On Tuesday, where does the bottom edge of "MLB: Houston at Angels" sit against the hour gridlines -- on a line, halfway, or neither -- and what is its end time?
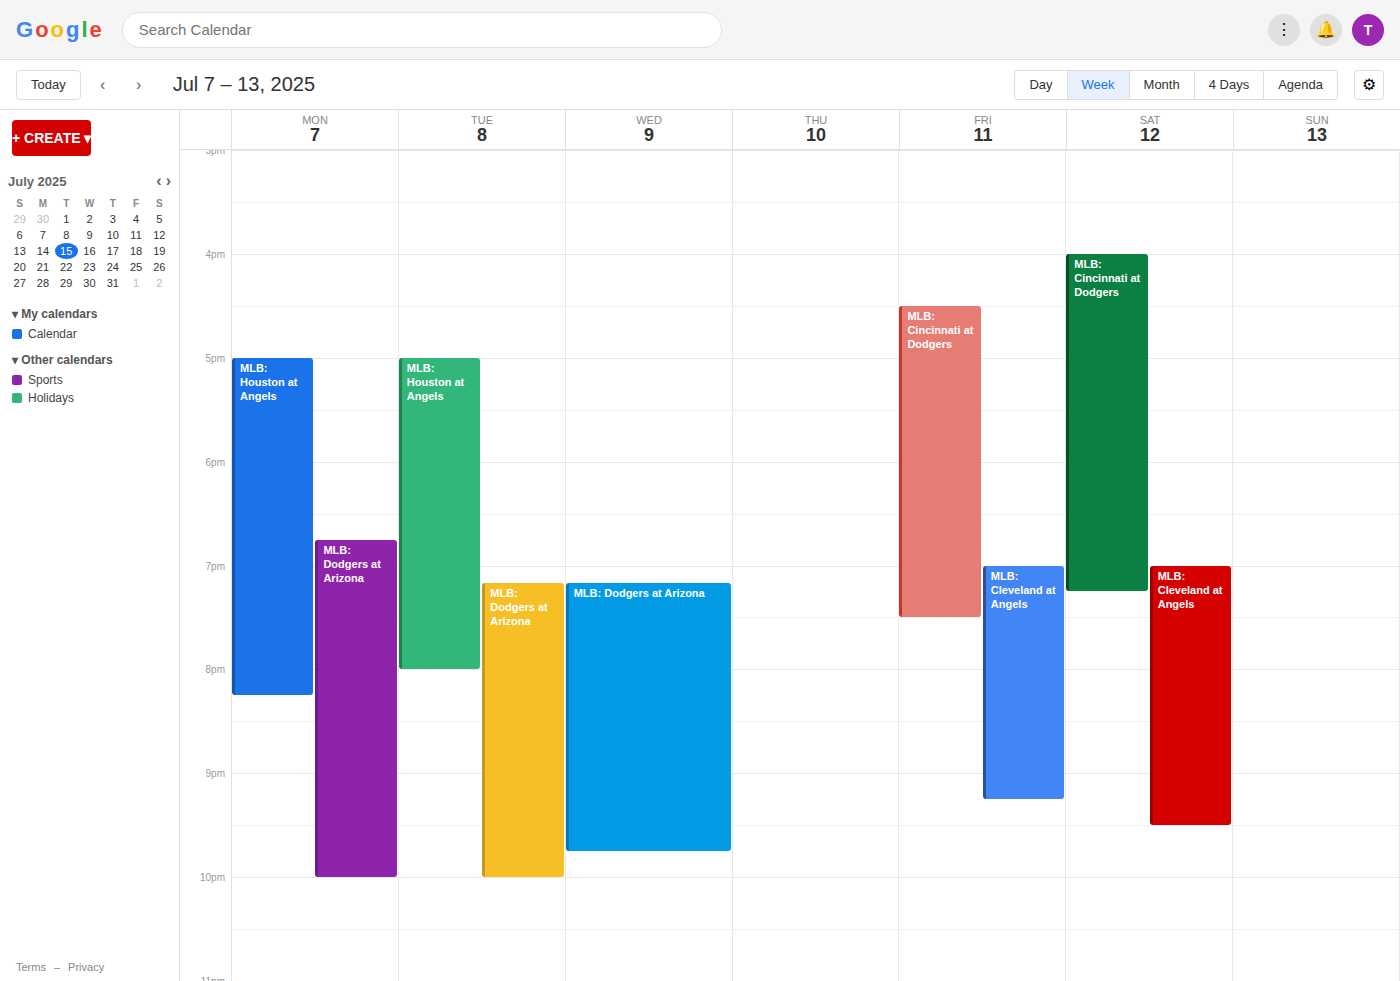
20:00 -- exactly on the 20:00 line.